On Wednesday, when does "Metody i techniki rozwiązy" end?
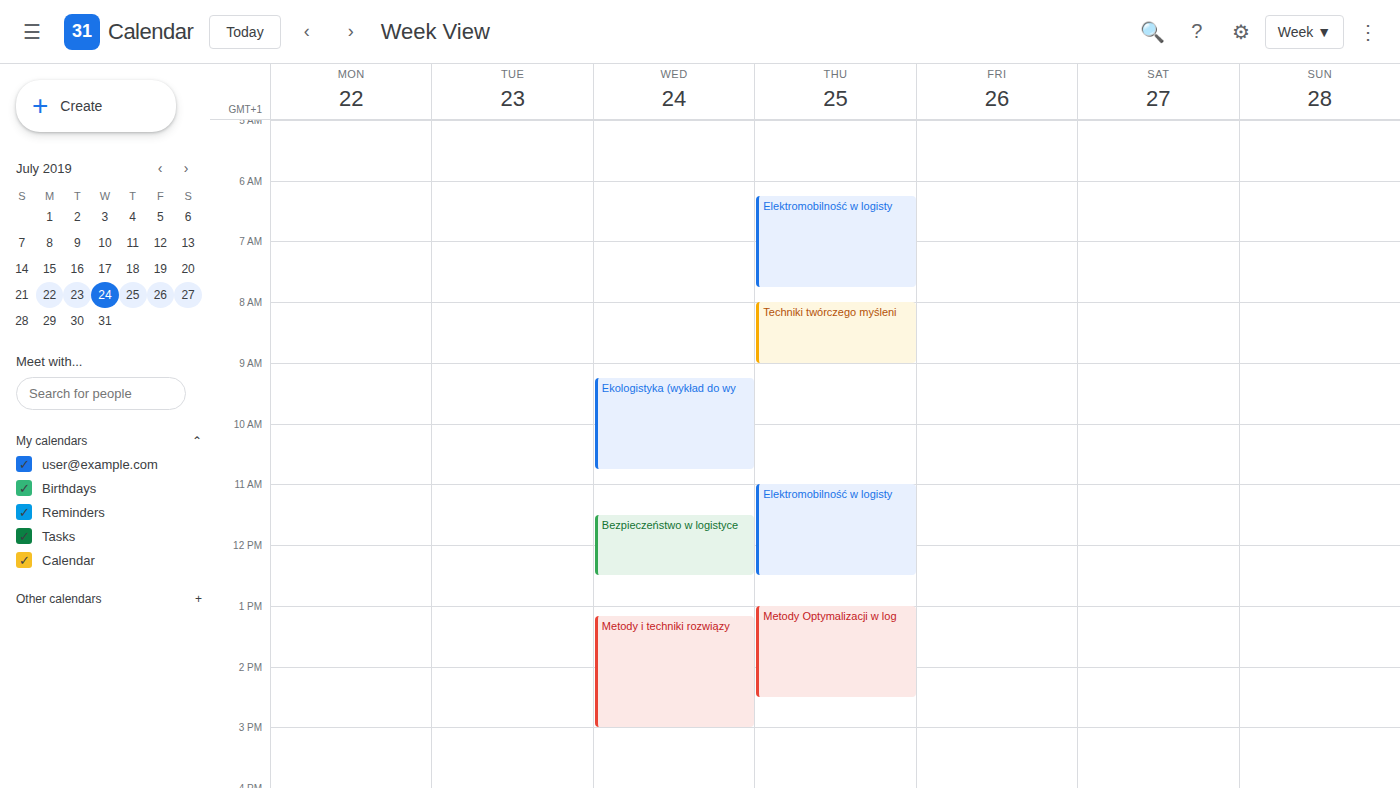
3:00 PM